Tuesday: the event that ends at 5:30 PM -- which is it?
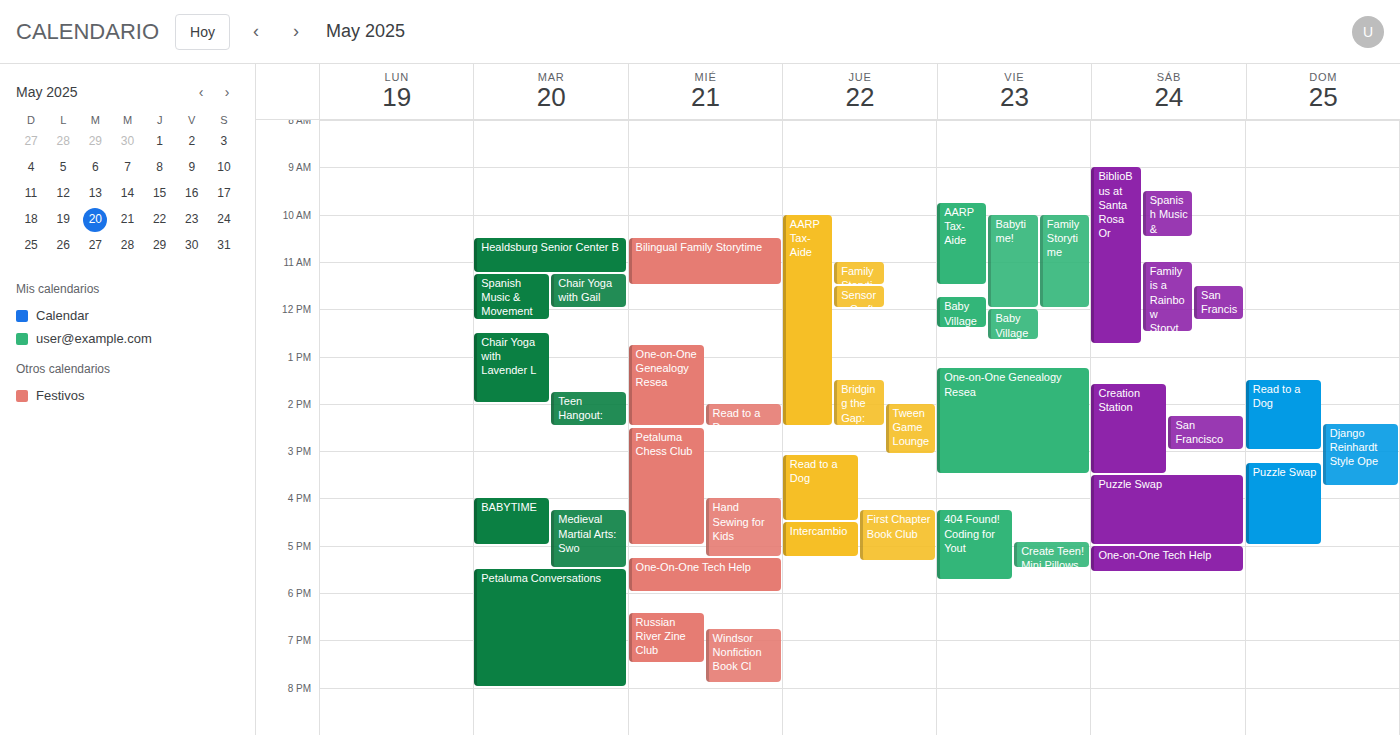
"Medieval Martial Arts: Swo"